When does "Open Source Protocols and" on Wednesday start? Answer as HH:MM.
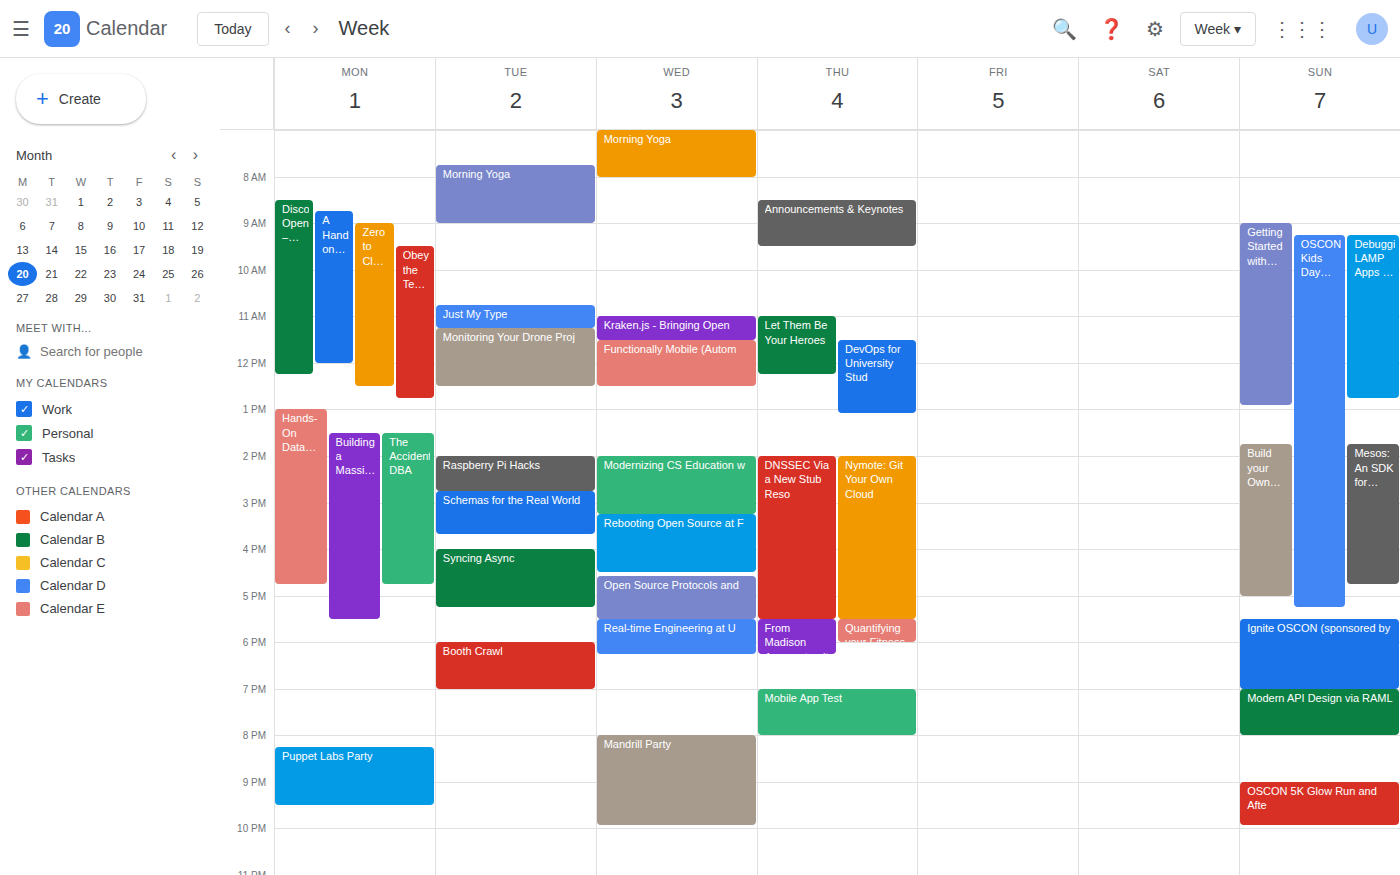
16:35